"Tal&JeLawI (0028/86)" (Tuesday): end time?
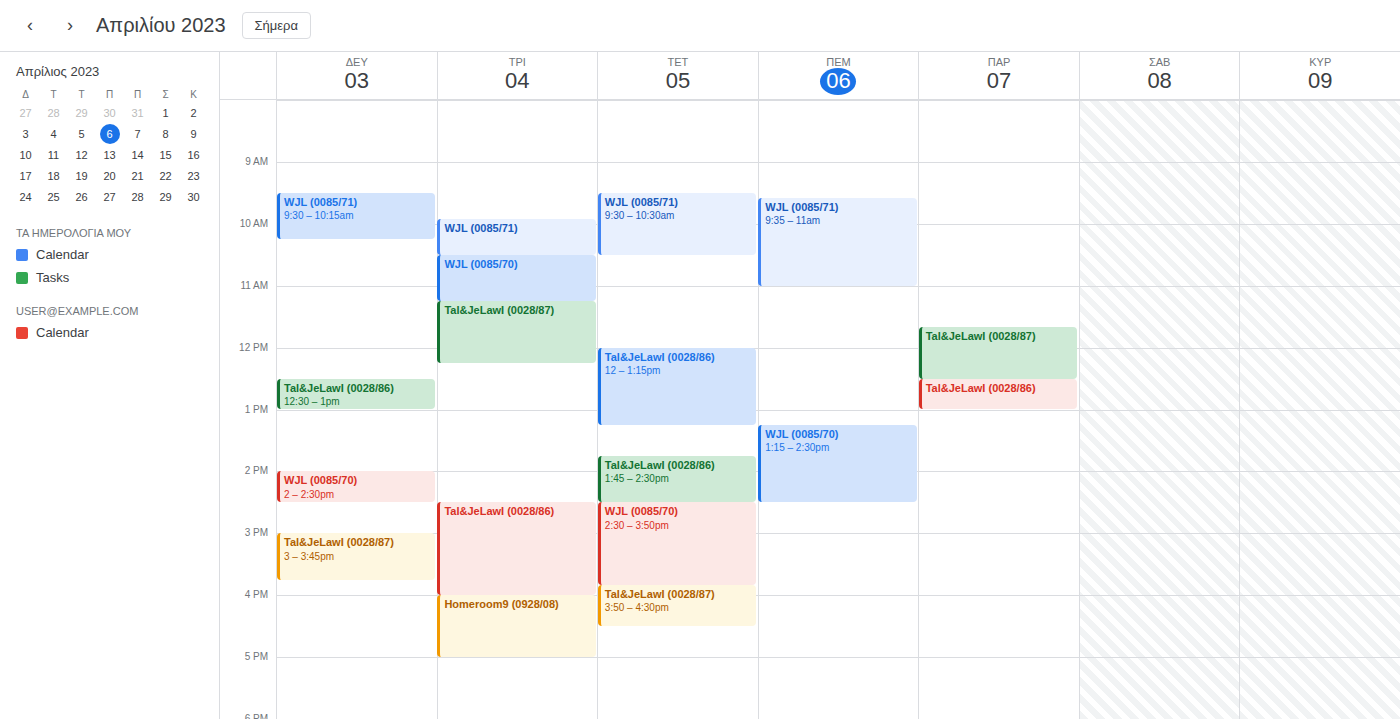
4:00 PM